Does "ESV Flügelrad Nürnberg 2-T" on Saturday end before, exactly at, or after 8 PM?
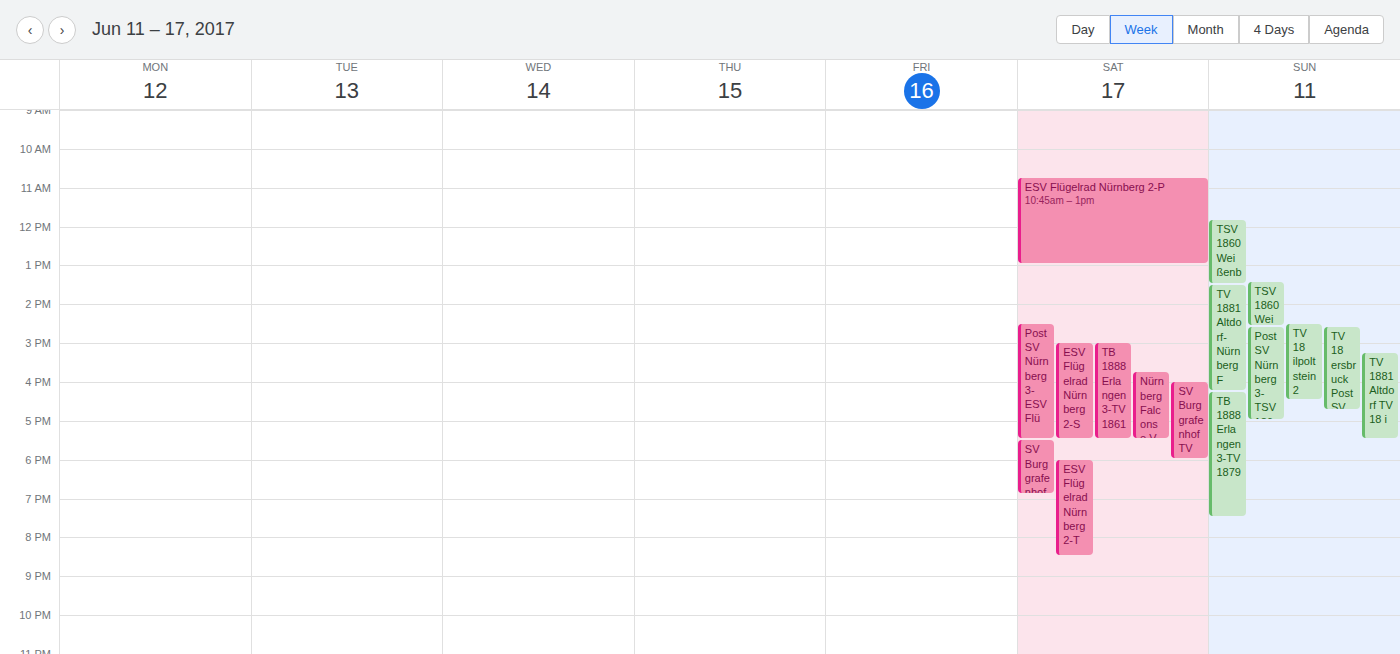
8:30 PM -- after 8 PM, 30 minutes below the 8 PM line.